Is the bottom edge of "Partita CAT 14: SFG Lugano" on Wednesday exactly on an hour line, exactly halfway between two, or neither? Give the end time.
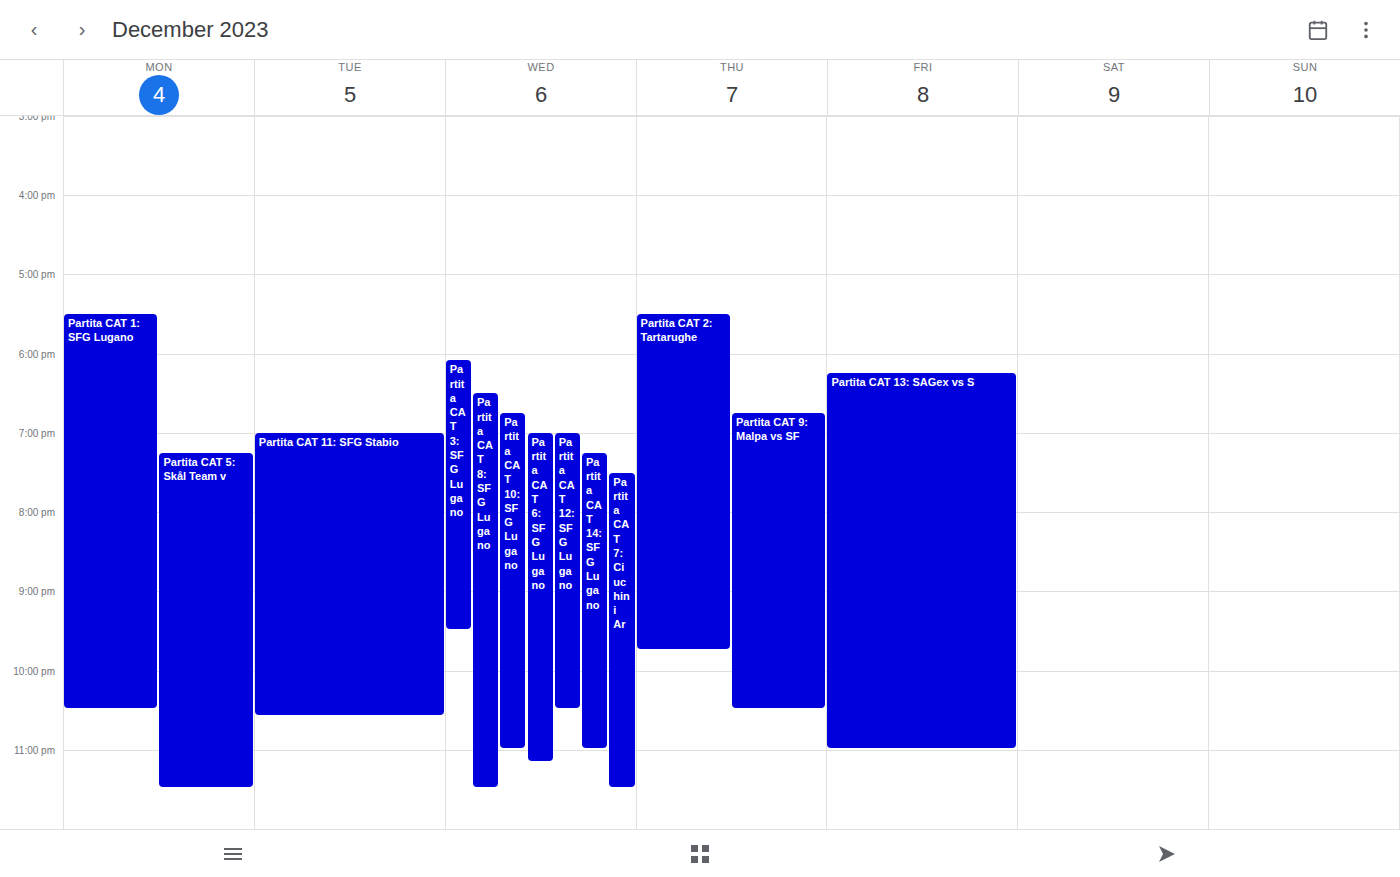
11:00 PM -- exactly on the 11 PM line.